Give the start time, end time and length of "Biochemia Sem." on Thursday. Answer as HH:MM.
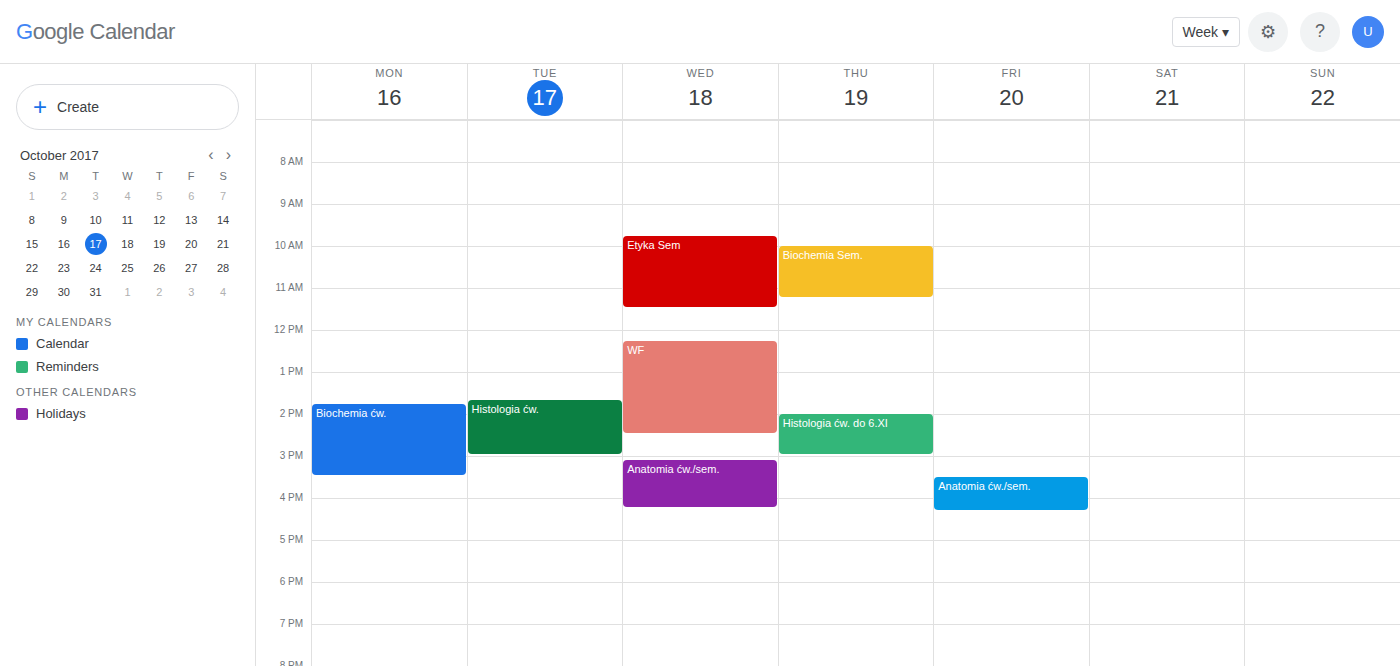
10:00 to 11:15, 1 hour 15 minutes